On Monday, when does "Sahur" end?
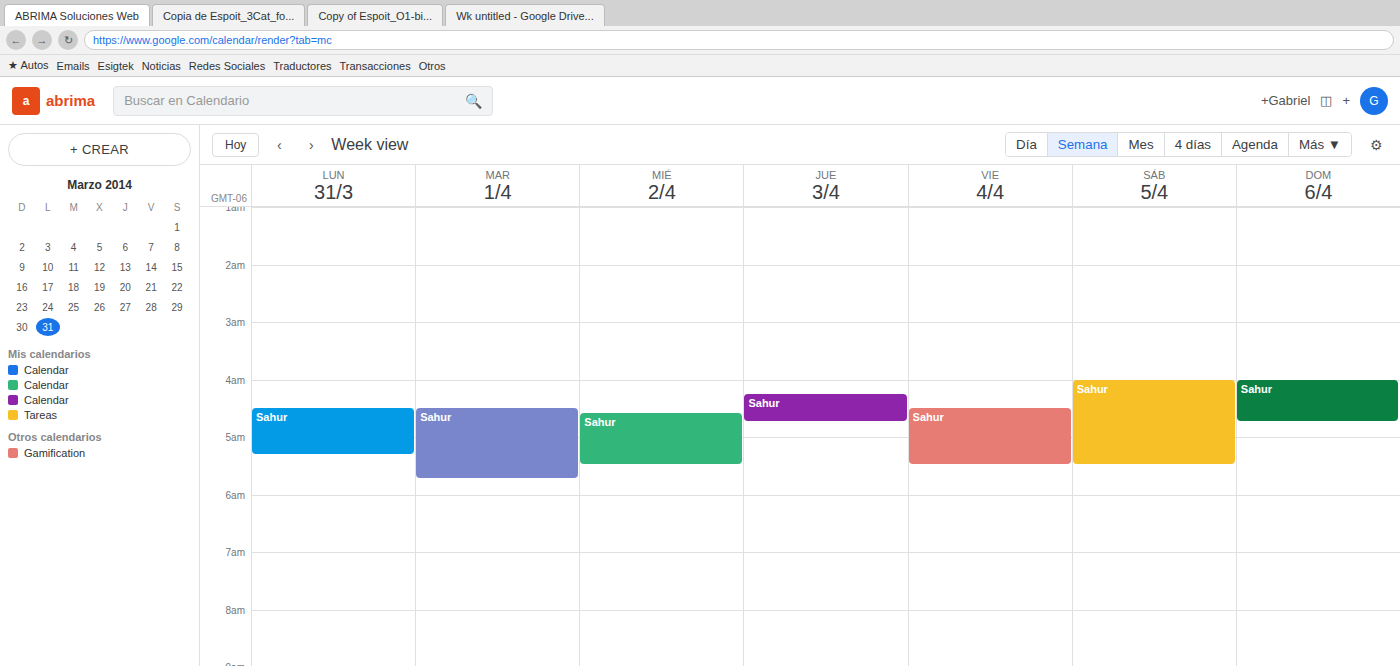
5:20 AM